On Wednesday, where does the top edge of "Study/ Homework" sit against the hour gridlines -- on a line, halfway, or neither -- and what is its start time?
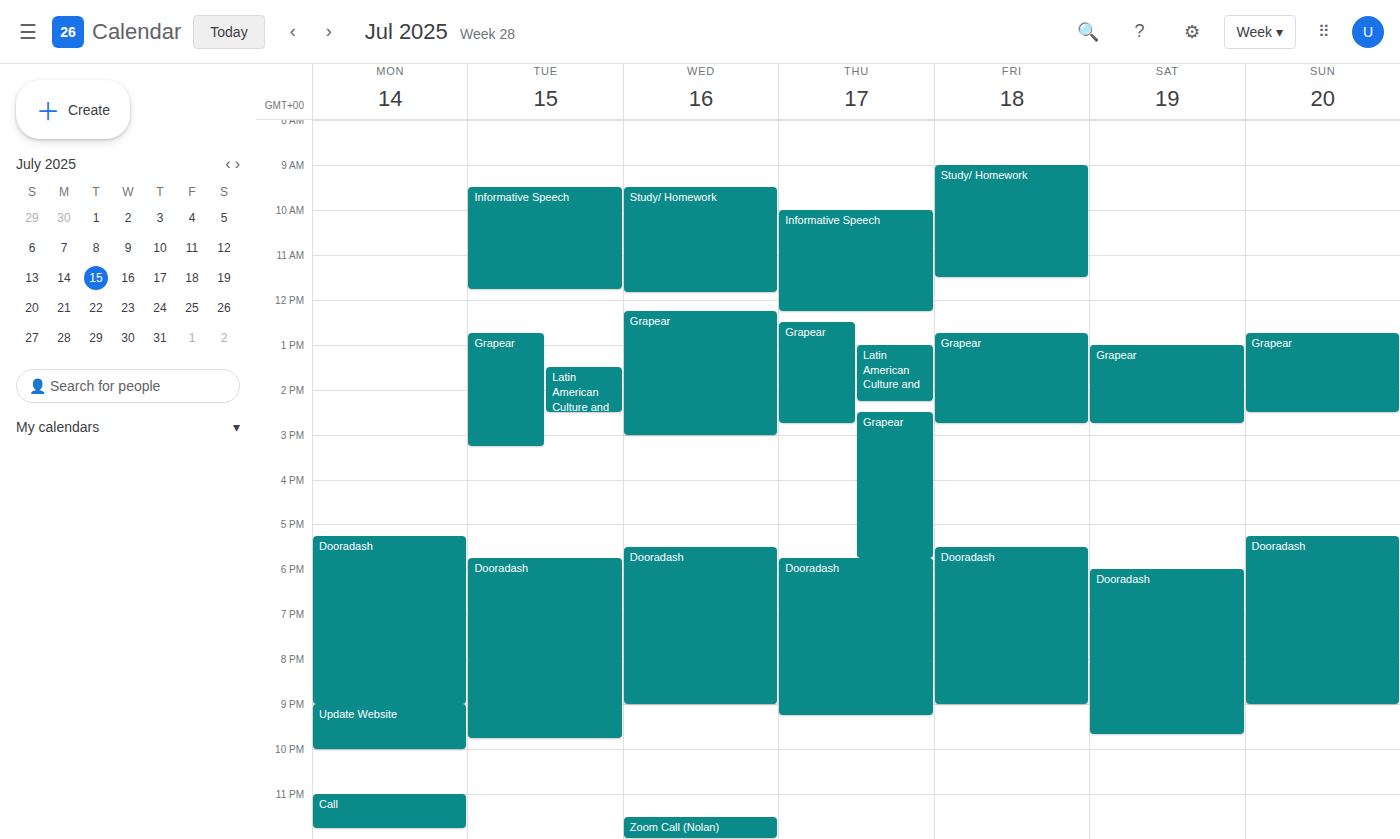
09:30 -- halfway between the 09:00 and 10:00 lines.